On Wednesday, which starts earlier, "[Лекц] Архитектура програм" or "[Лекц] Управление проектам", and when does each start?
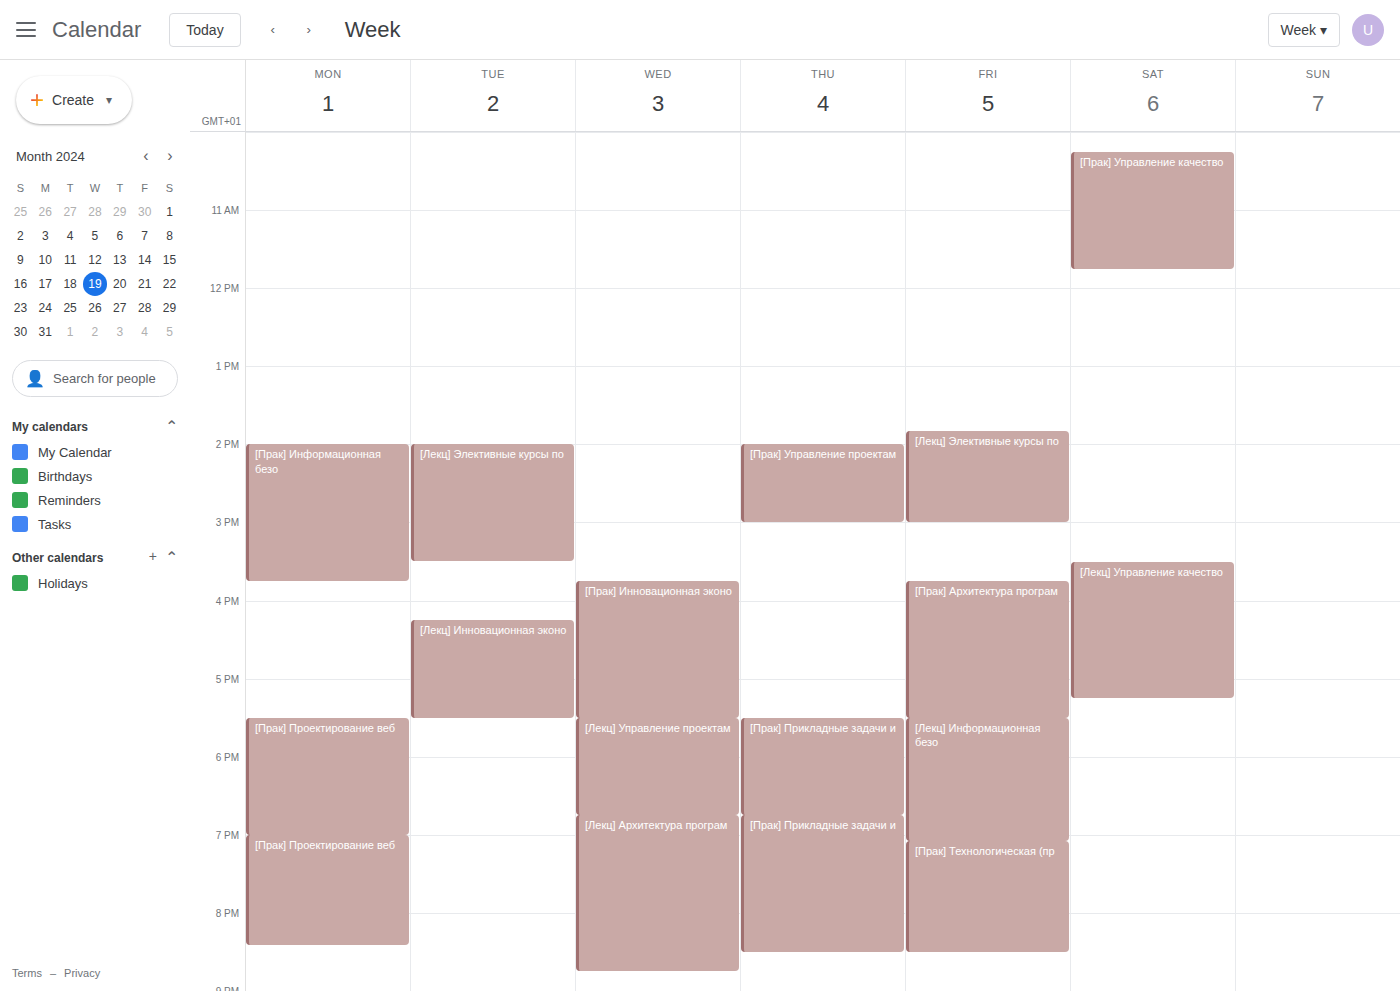
"[Лекц] Управление проектам" 5:30 PM; "[Лекц] Архитектура програм" 6:45 PM.